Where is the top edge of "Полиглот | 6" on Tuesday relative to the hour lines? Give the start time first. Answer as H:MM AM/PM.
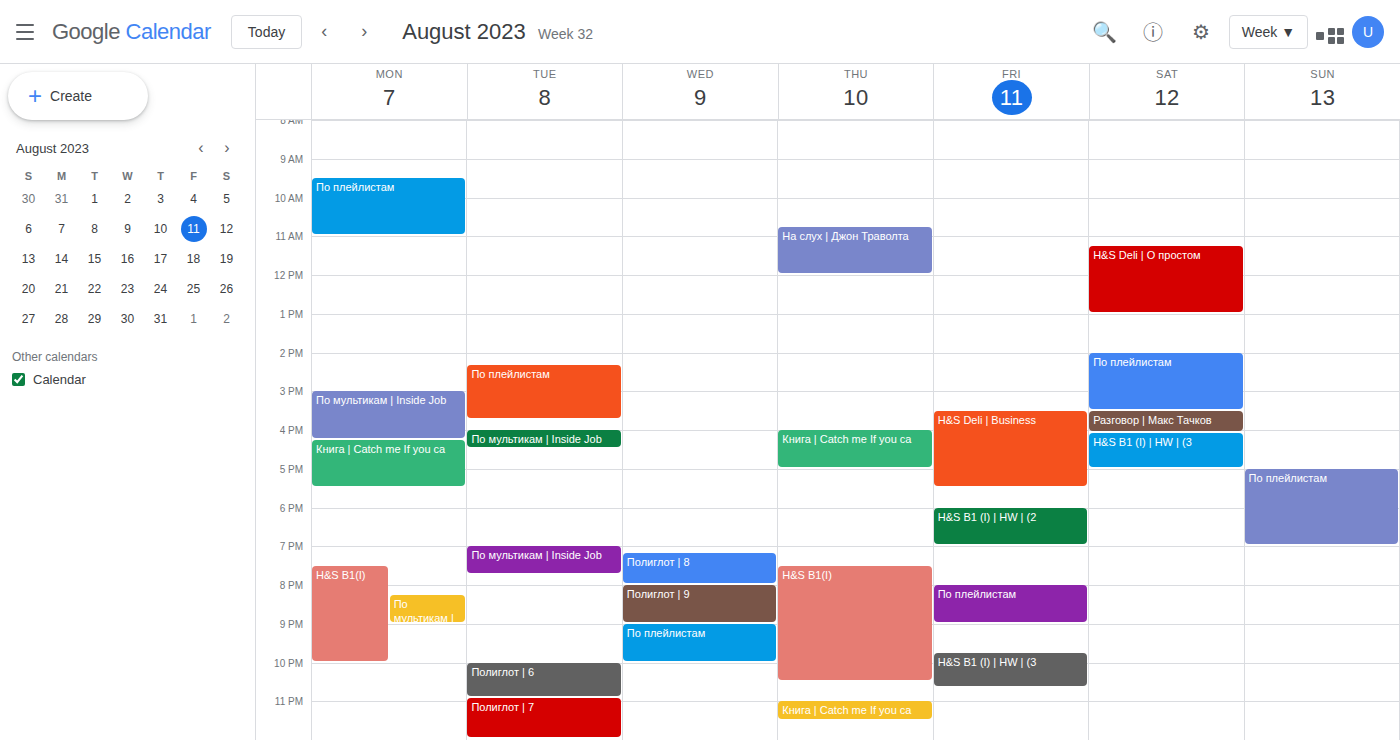
10:00 PM -- exactly on the 10 PM line.